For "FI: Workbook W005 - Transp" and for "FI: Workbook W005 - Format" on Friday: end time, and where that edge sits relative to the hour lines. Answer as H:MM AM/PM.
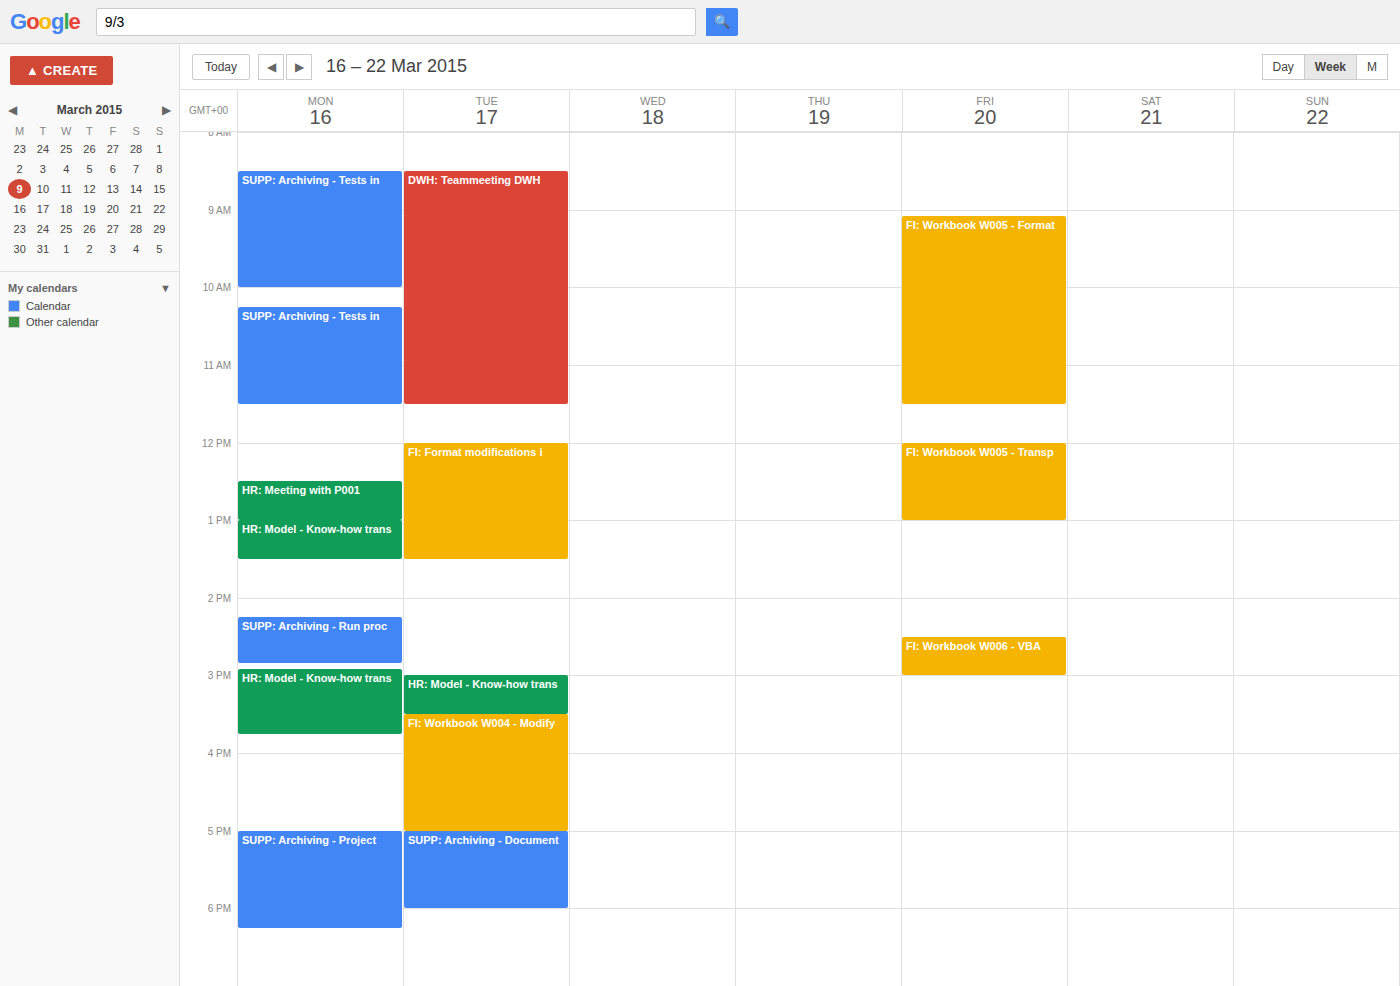
"FI: Workbook W005 - Transp": 1:00 PM, exactly on the 1 PM line. "FI: Workbook W005 - Format": 11:30 AM, halfway between the 11 AM and 12 PM lines.